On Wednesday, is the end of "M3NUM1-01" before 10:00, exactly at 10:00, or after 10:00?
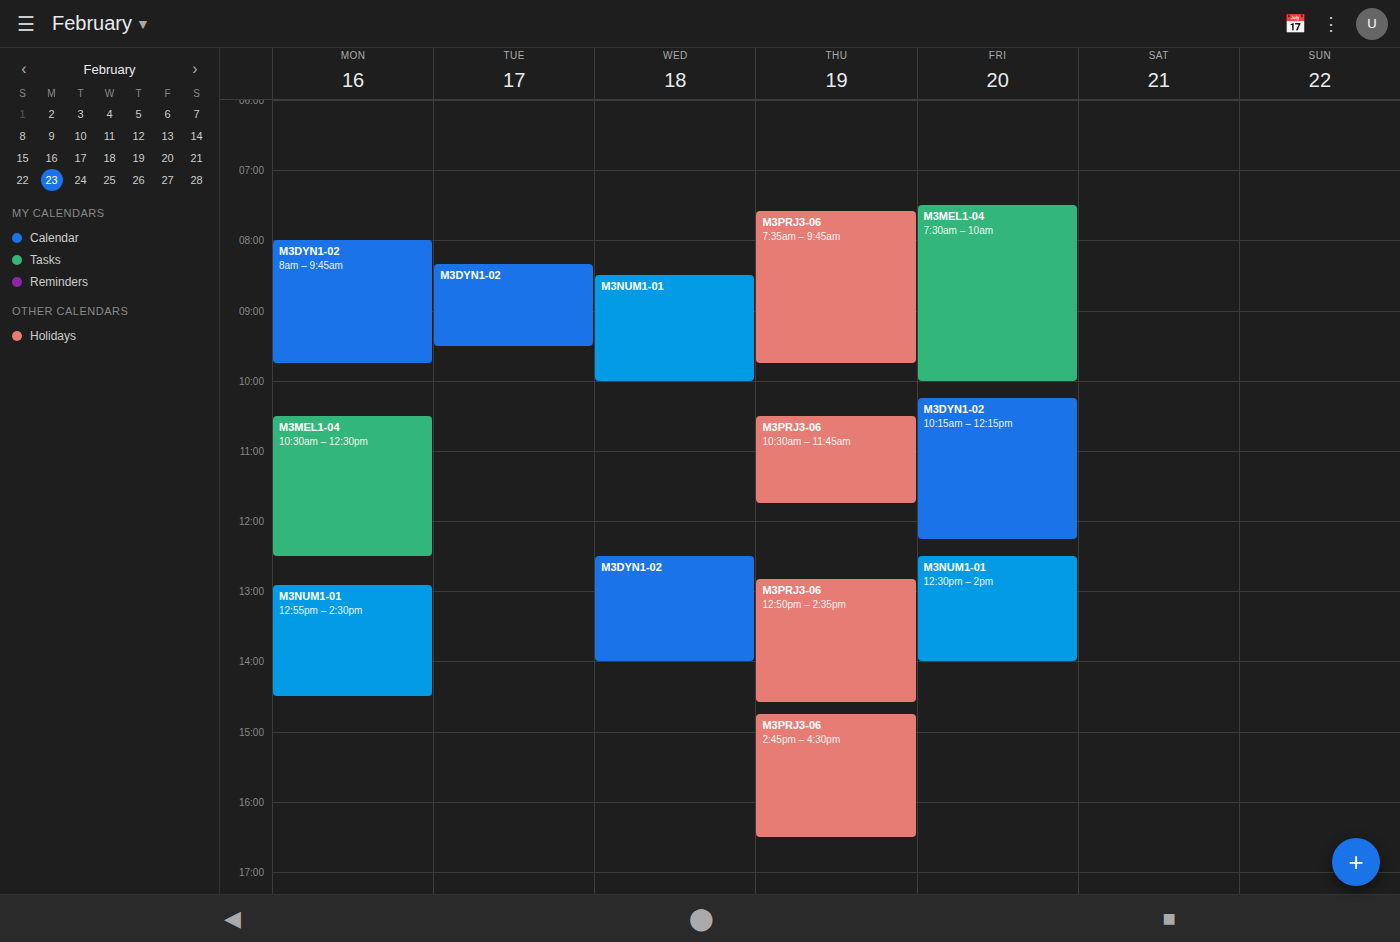
10:00 -- exactly at 10:00, on the 10:00 line.